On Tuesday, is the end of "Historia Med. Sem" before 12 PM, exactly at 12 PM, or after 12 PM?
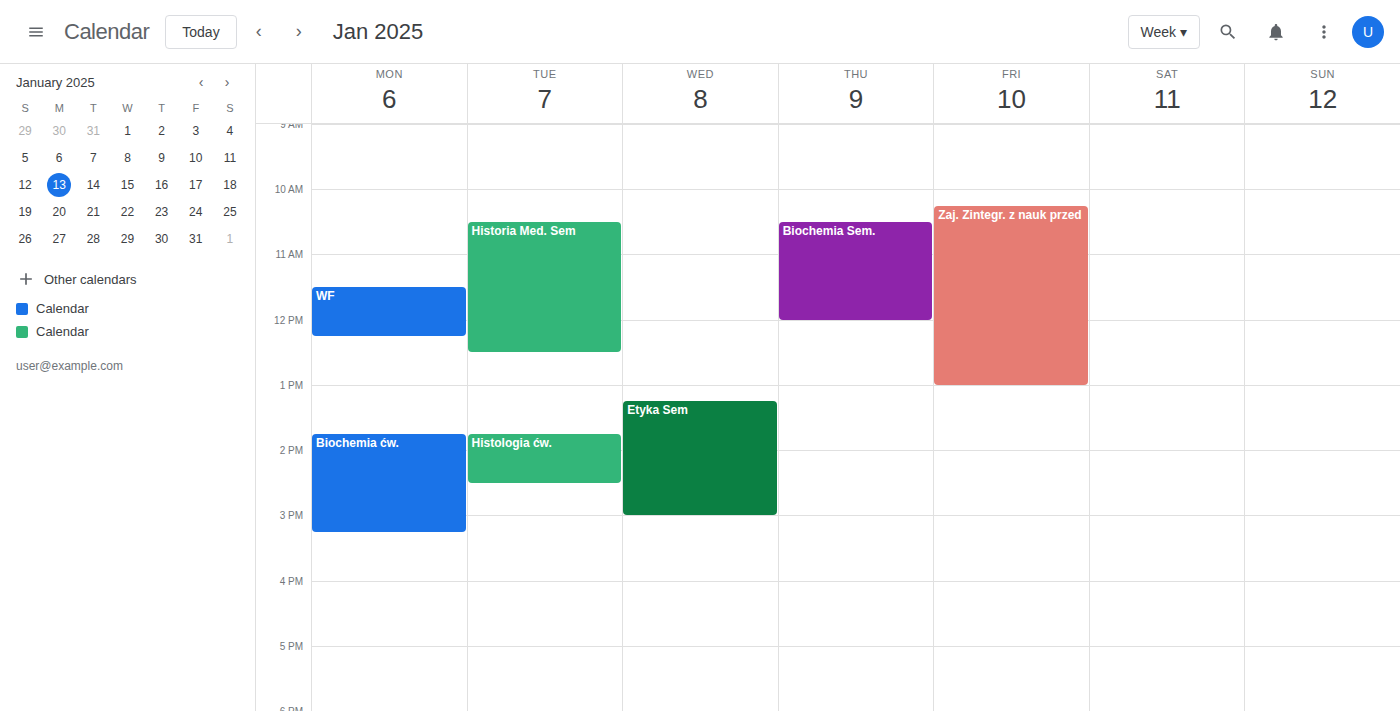
12:30 PM -- after 12 PM, 30 minutes below the 12 PM line.